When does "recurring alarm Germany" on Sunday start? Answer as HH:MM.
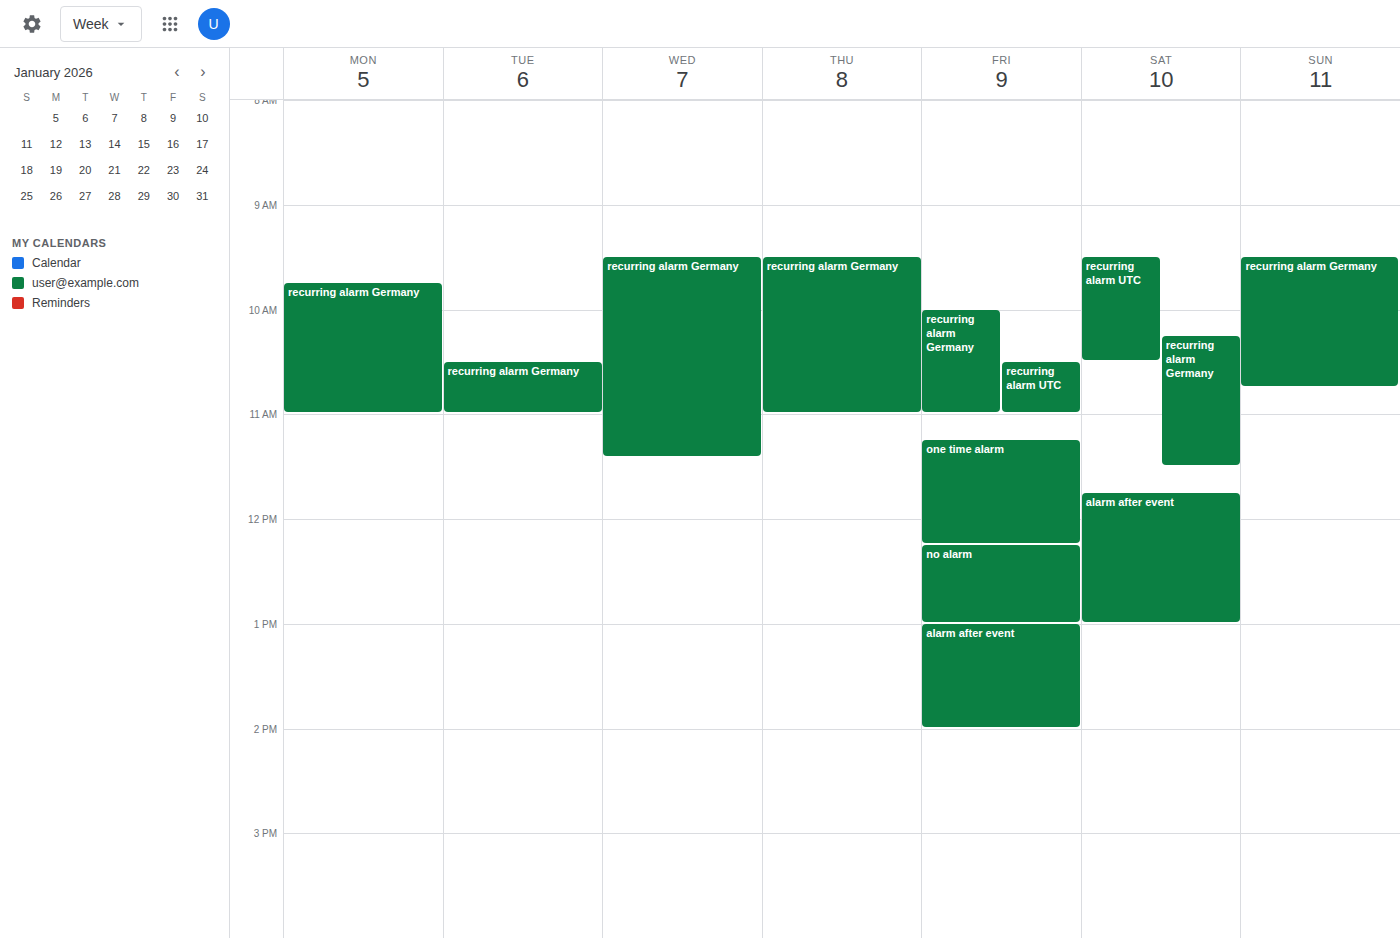
09:30